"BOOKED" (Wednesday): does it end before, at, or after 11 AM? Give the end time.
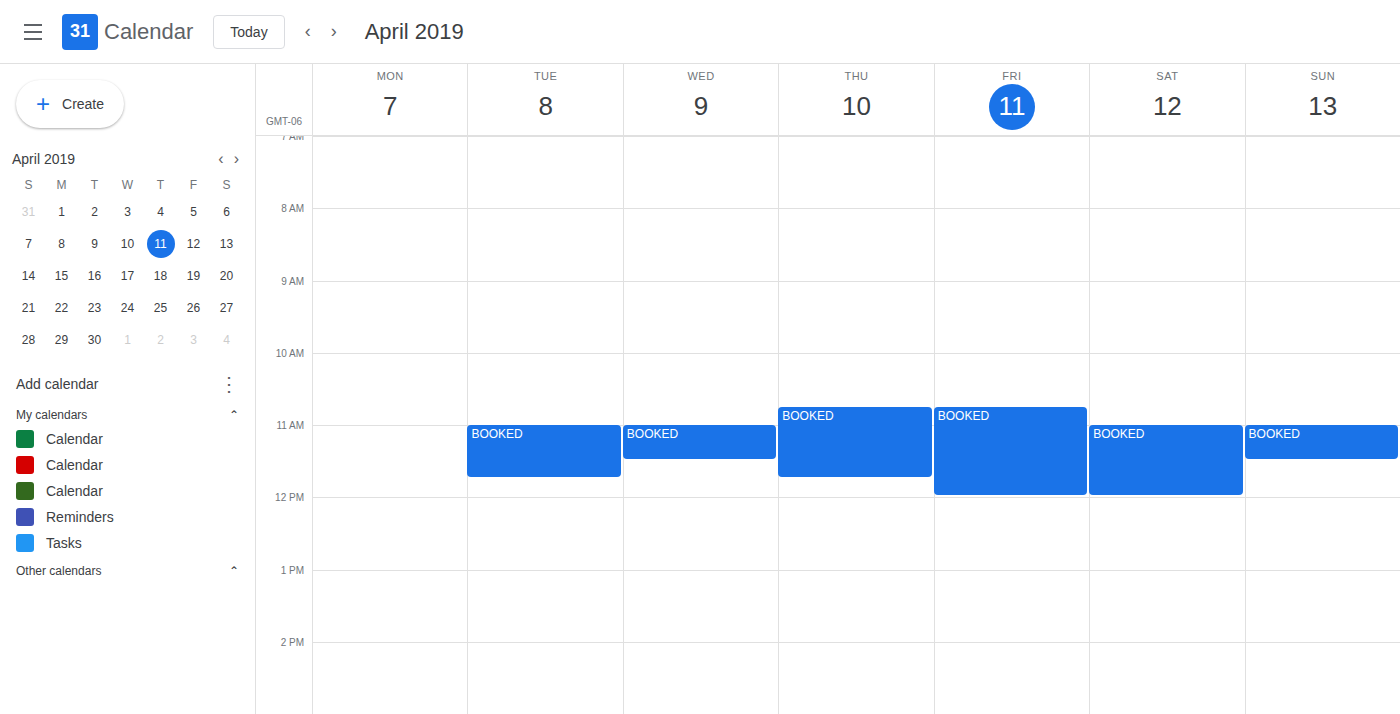
11:30 AM -- after 11 AM, 30 minutes below the 11 AM line.